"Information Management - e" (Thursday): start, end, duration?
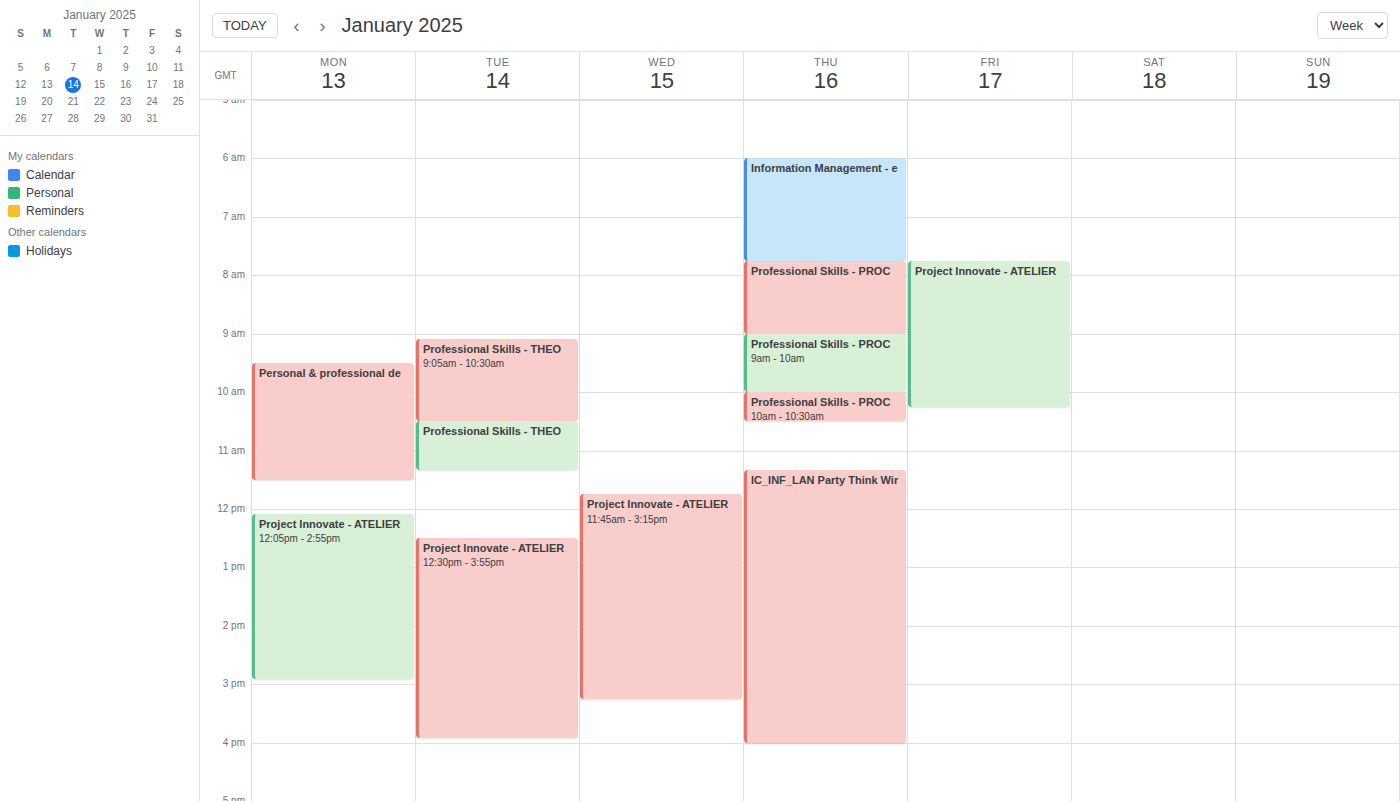
6:00 AM to 7:45 AM, 1 hour 45 minutes